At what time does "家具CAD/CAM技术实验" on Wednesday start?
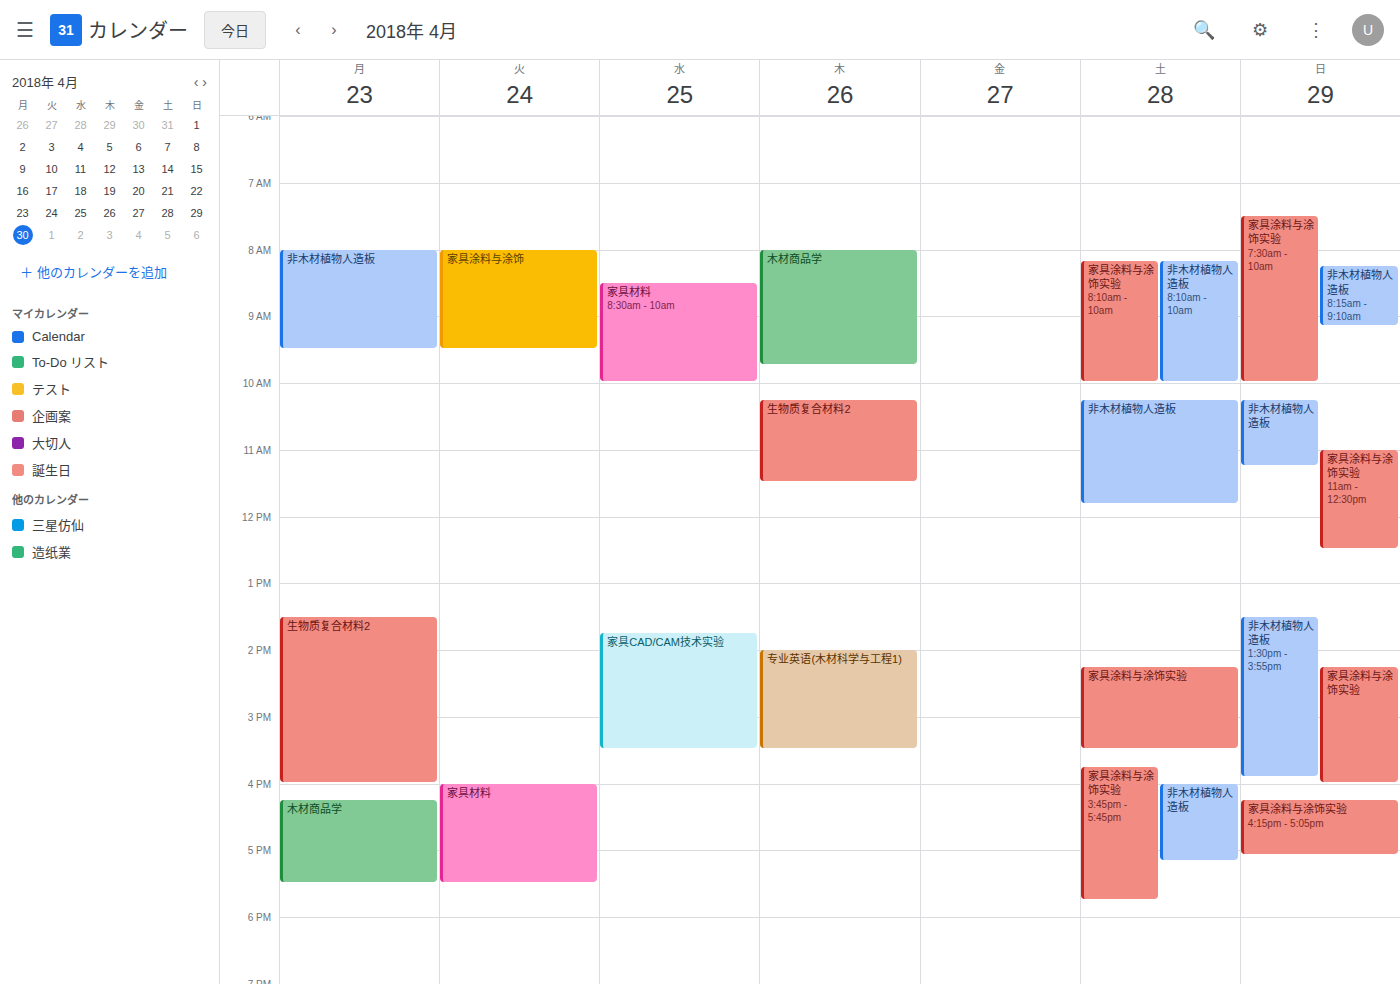
13:45